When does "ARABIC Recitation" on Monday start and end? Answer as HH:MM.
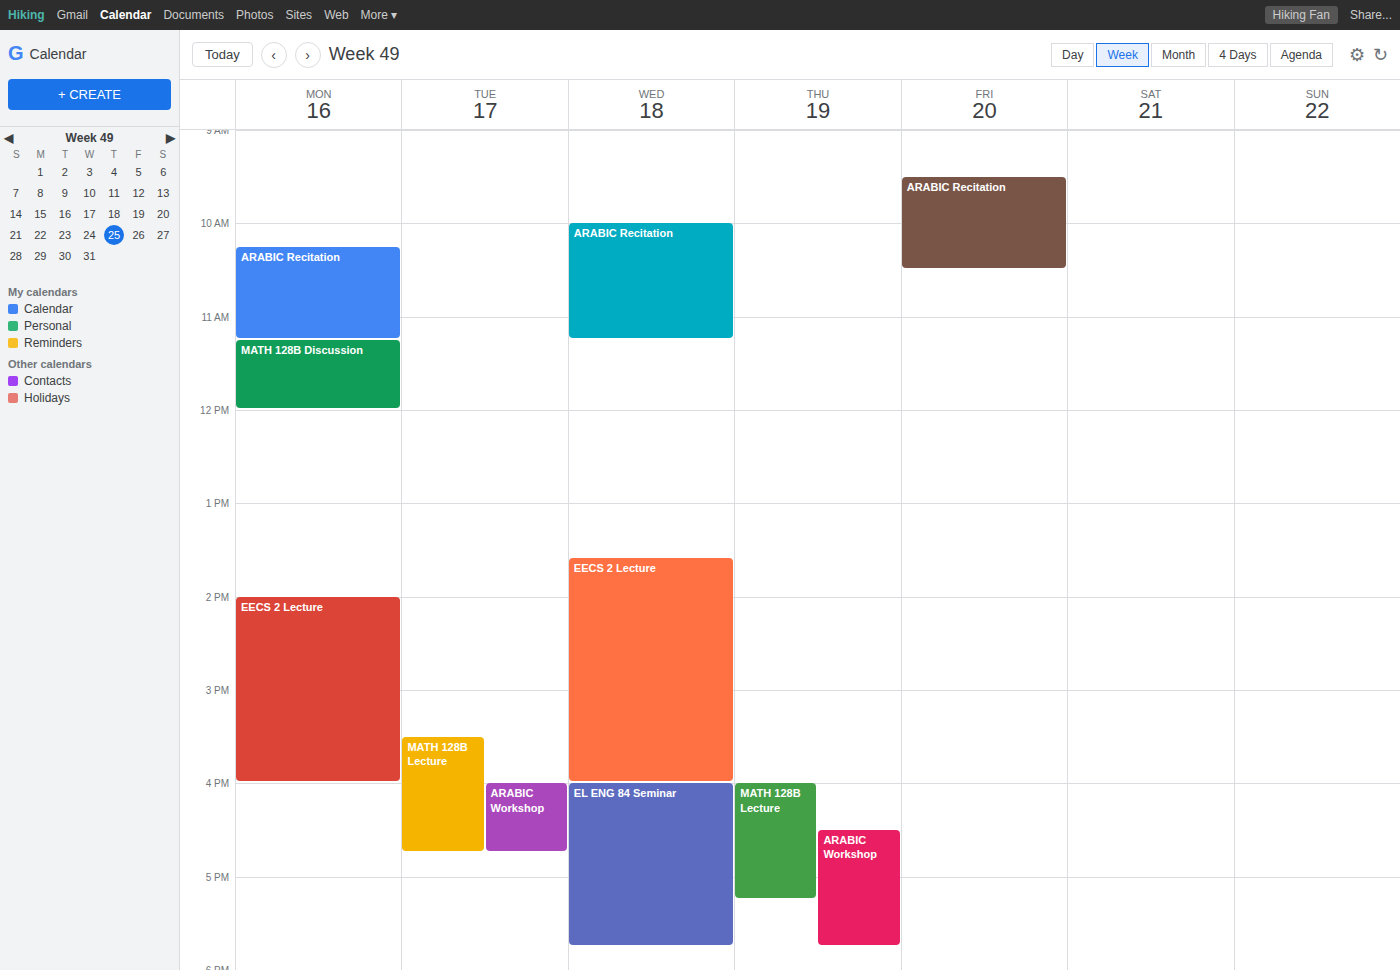
10:15 to 11:15